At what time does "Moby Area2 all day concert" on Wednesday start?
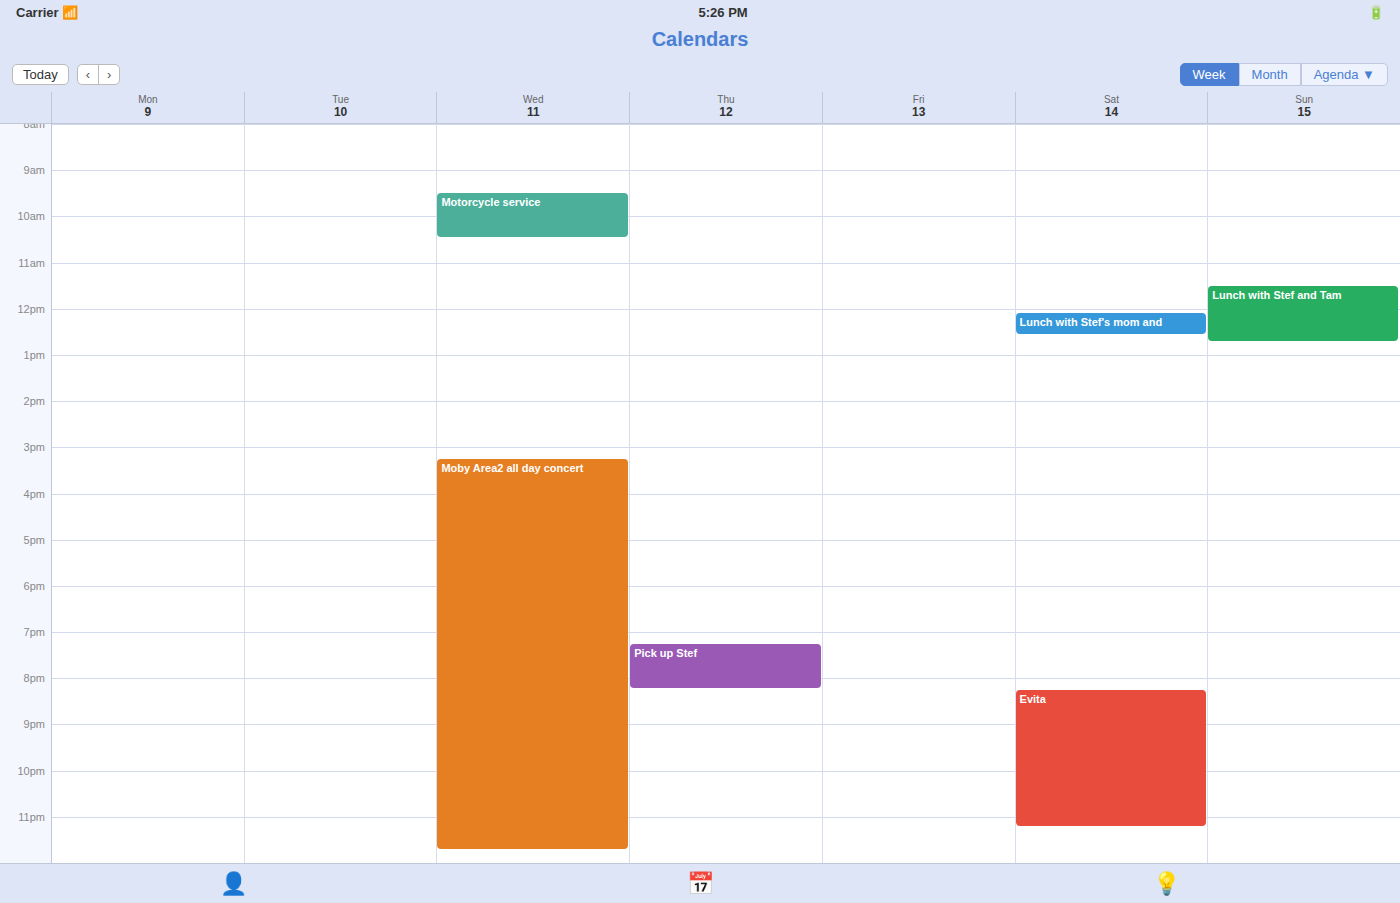
3:15 PM